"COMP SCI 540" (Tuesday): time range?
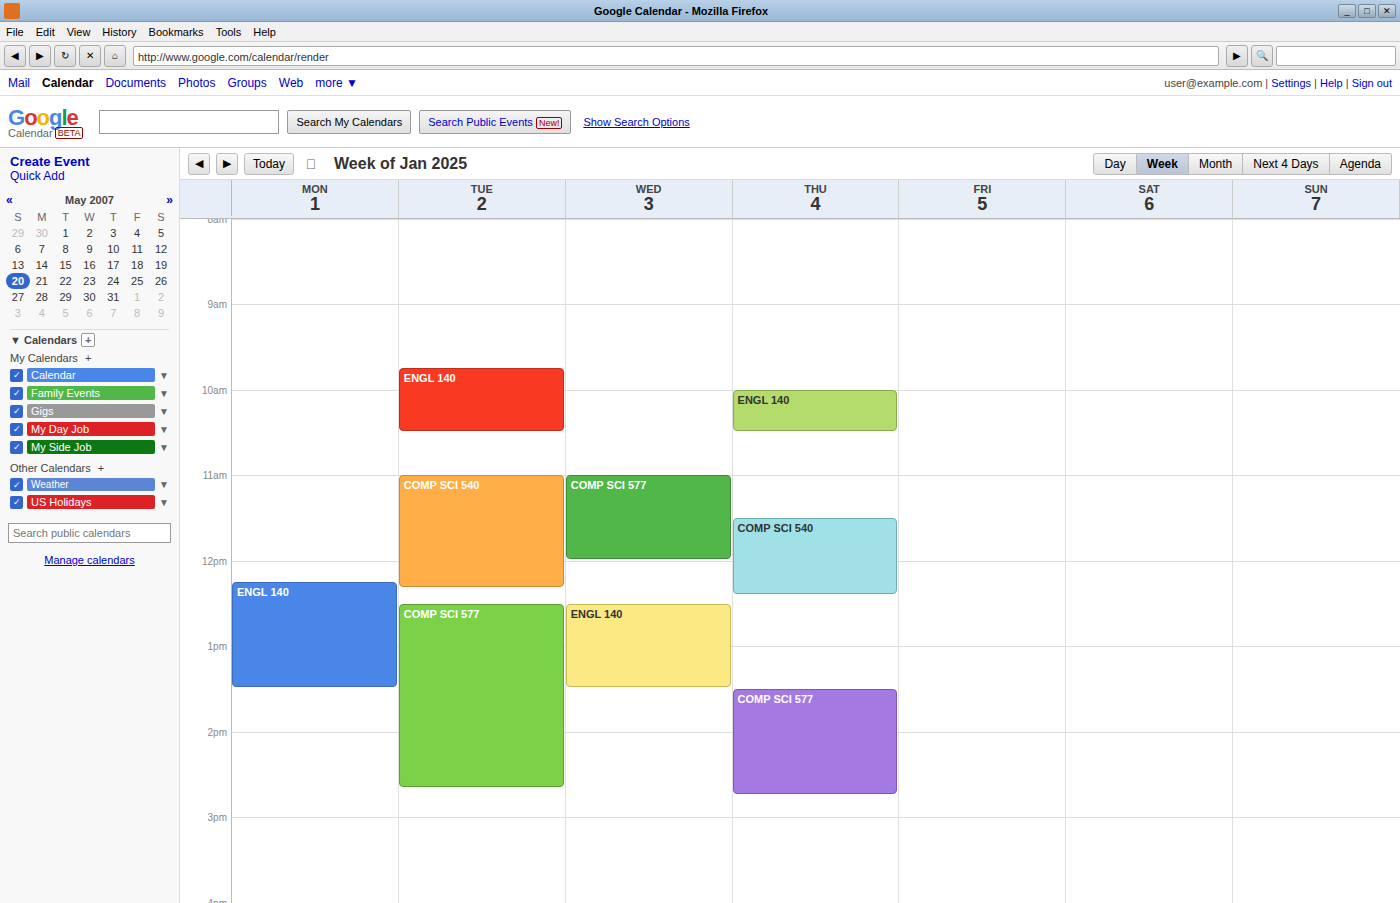
11:00 AM to 12:20 PM